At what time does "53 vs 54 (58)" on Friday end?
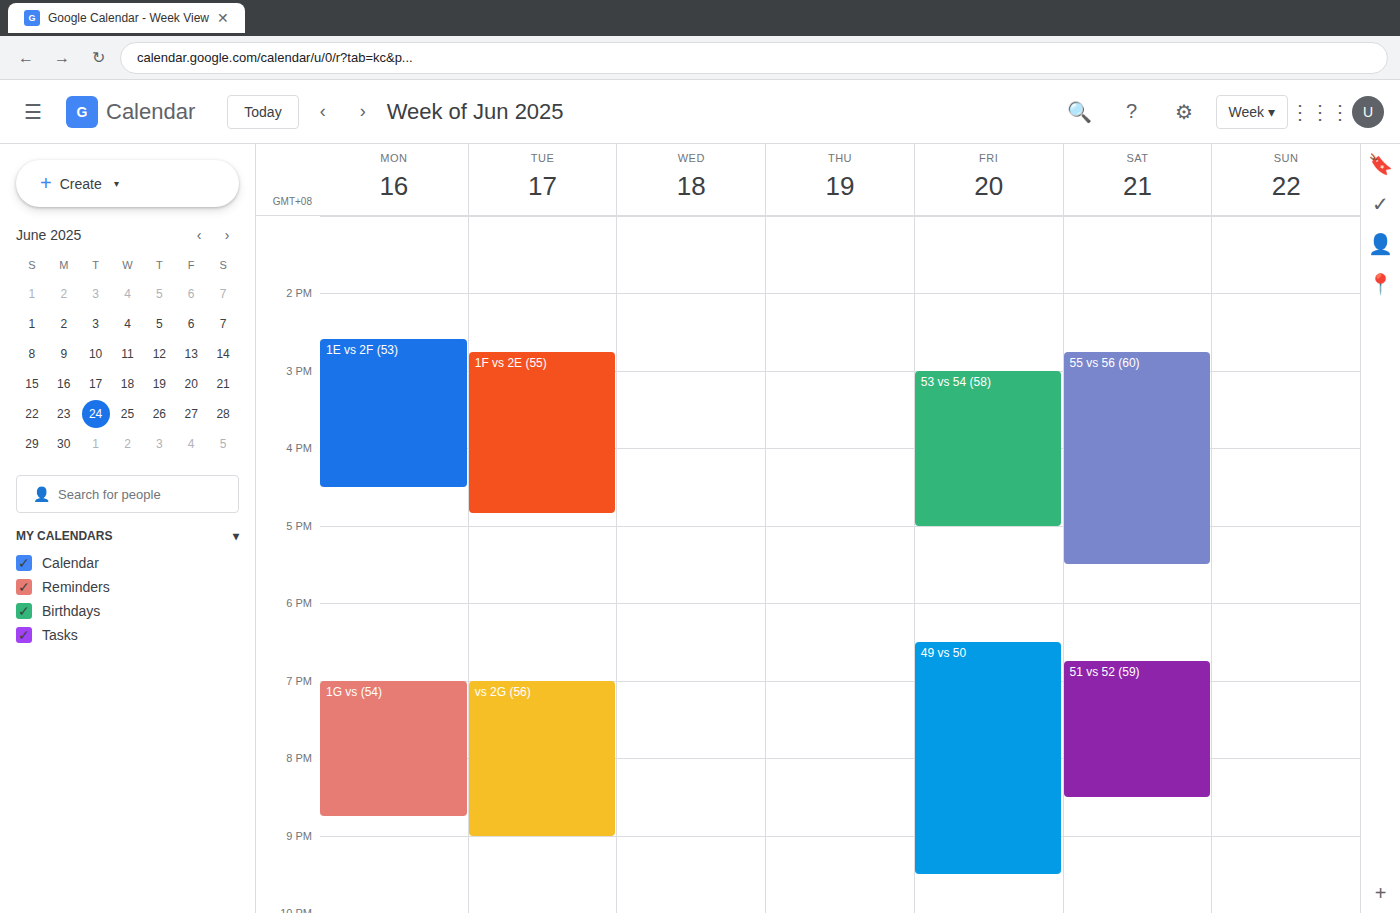
17:00